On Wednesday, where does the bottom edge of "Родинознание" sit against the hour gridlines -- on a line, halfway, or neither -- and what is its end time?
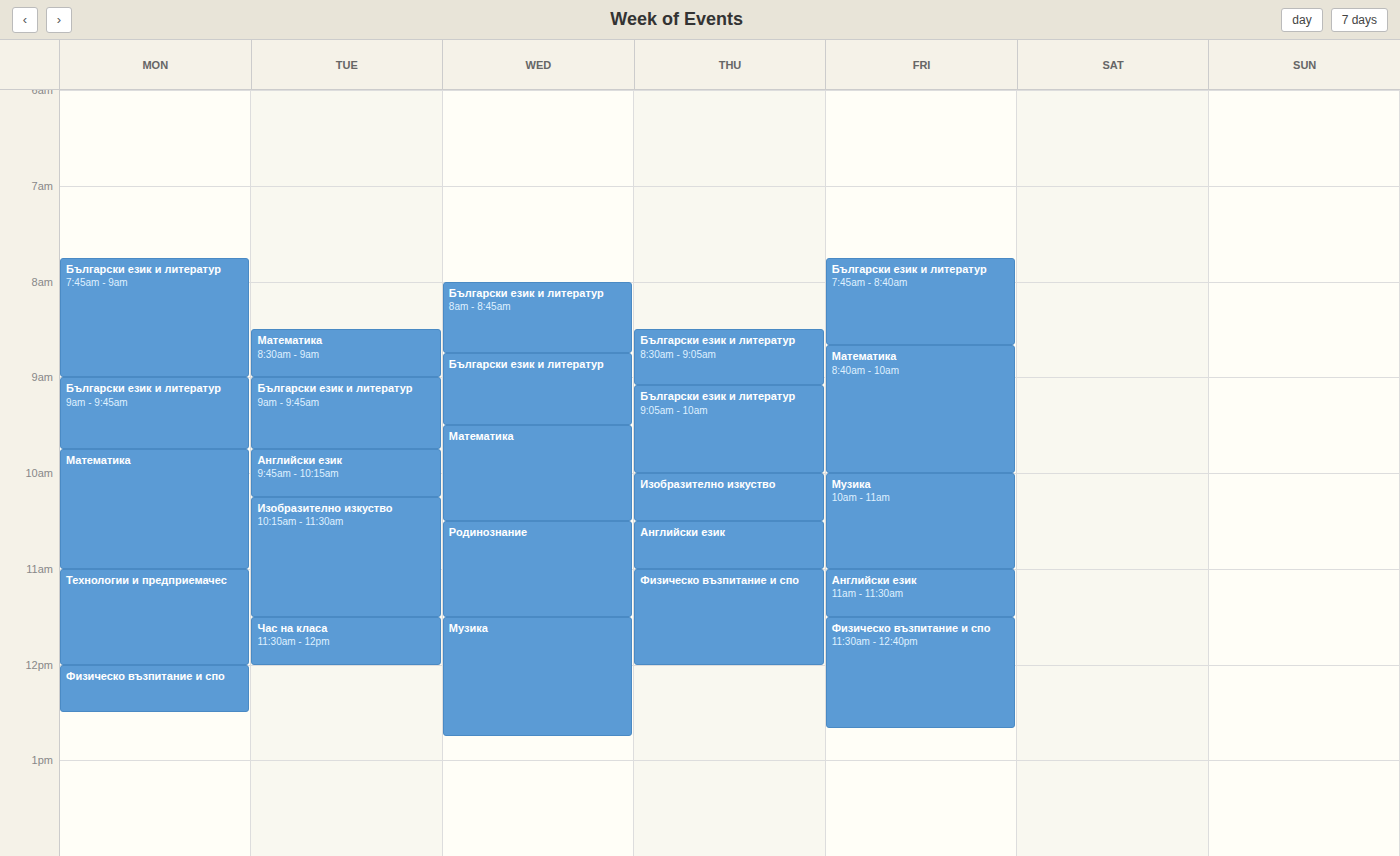
11:30 -- halfway between the 11:00 and 12:00 lines.